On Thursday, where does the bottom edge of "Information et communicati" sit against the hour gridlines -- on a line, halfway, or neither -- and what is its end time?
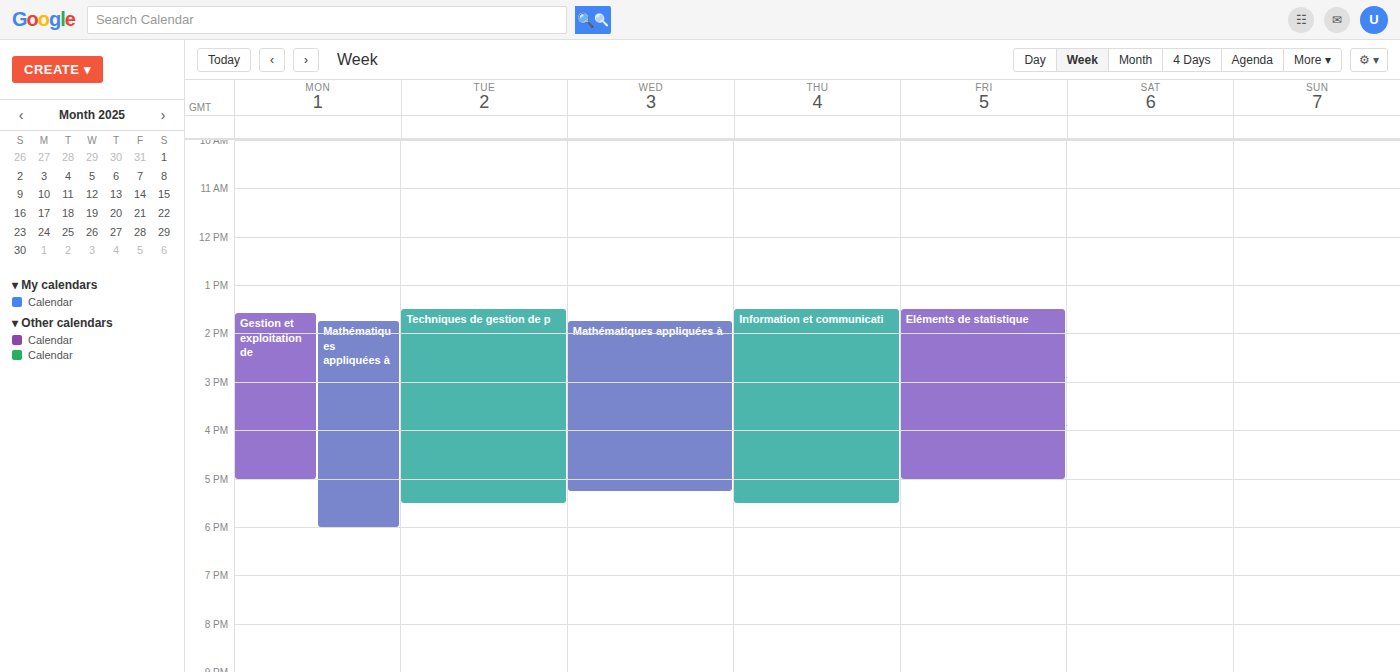
5:30 PM -- halfway between the 5 PM and 6 PM lines.